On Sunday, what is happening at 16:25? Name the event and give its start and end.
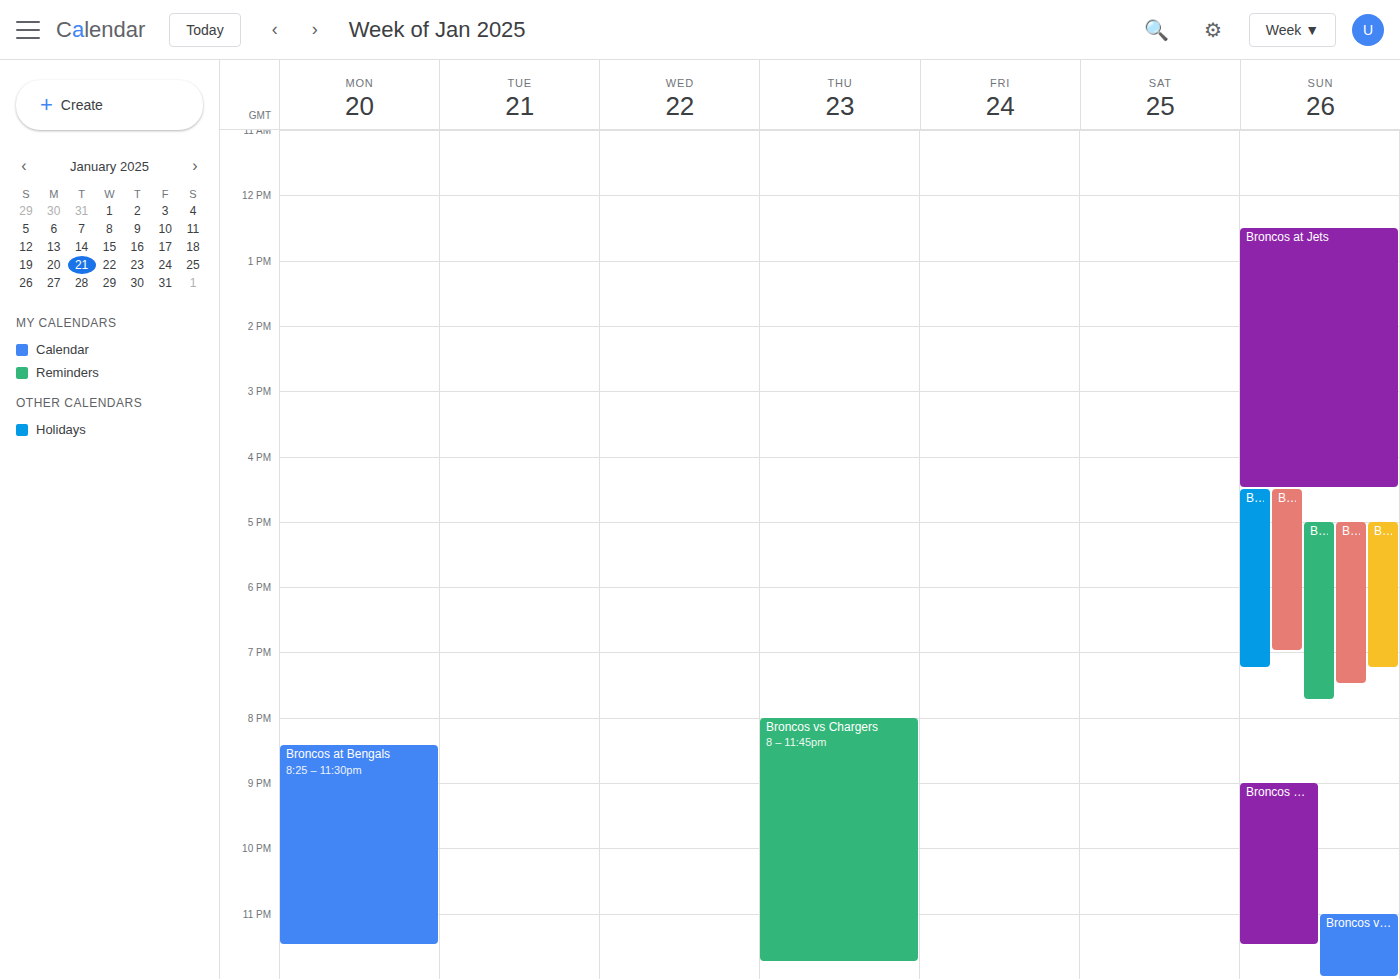
"Broncos at Jets", 12:30 to 16:30